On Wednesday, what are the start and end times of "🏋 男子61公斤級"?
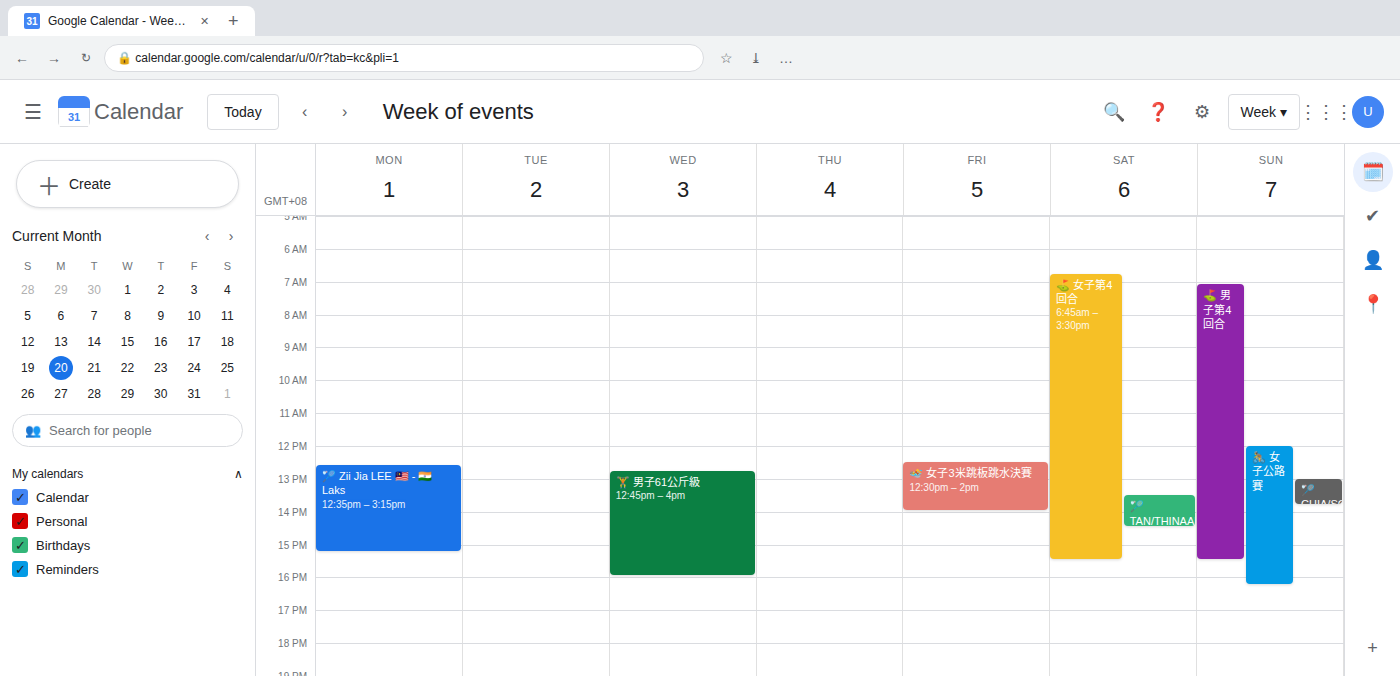
12:45 PM to 4:00 PM